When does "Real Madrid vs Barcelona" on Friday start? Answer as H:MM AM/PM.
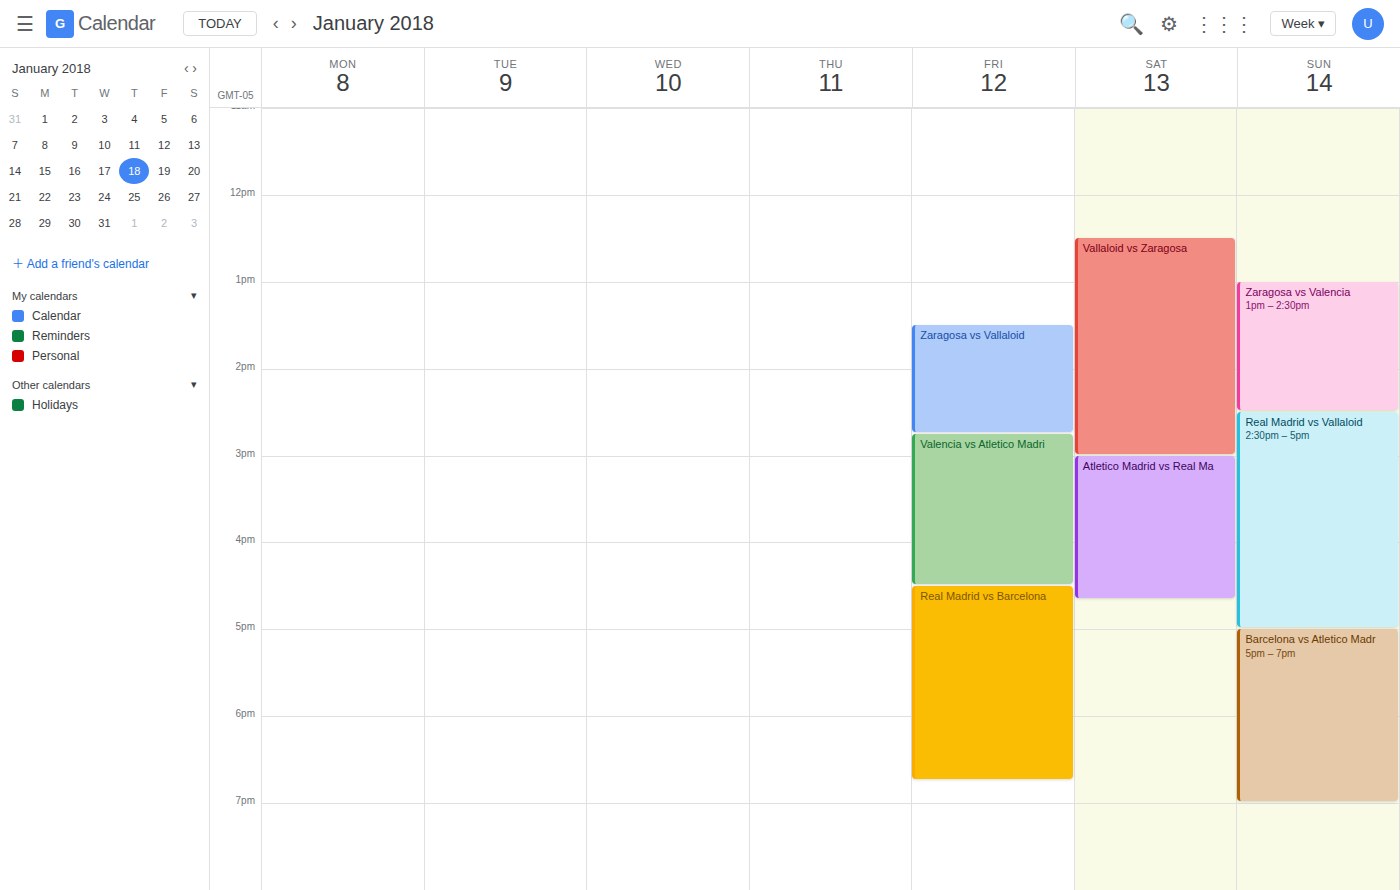
4:30 PM